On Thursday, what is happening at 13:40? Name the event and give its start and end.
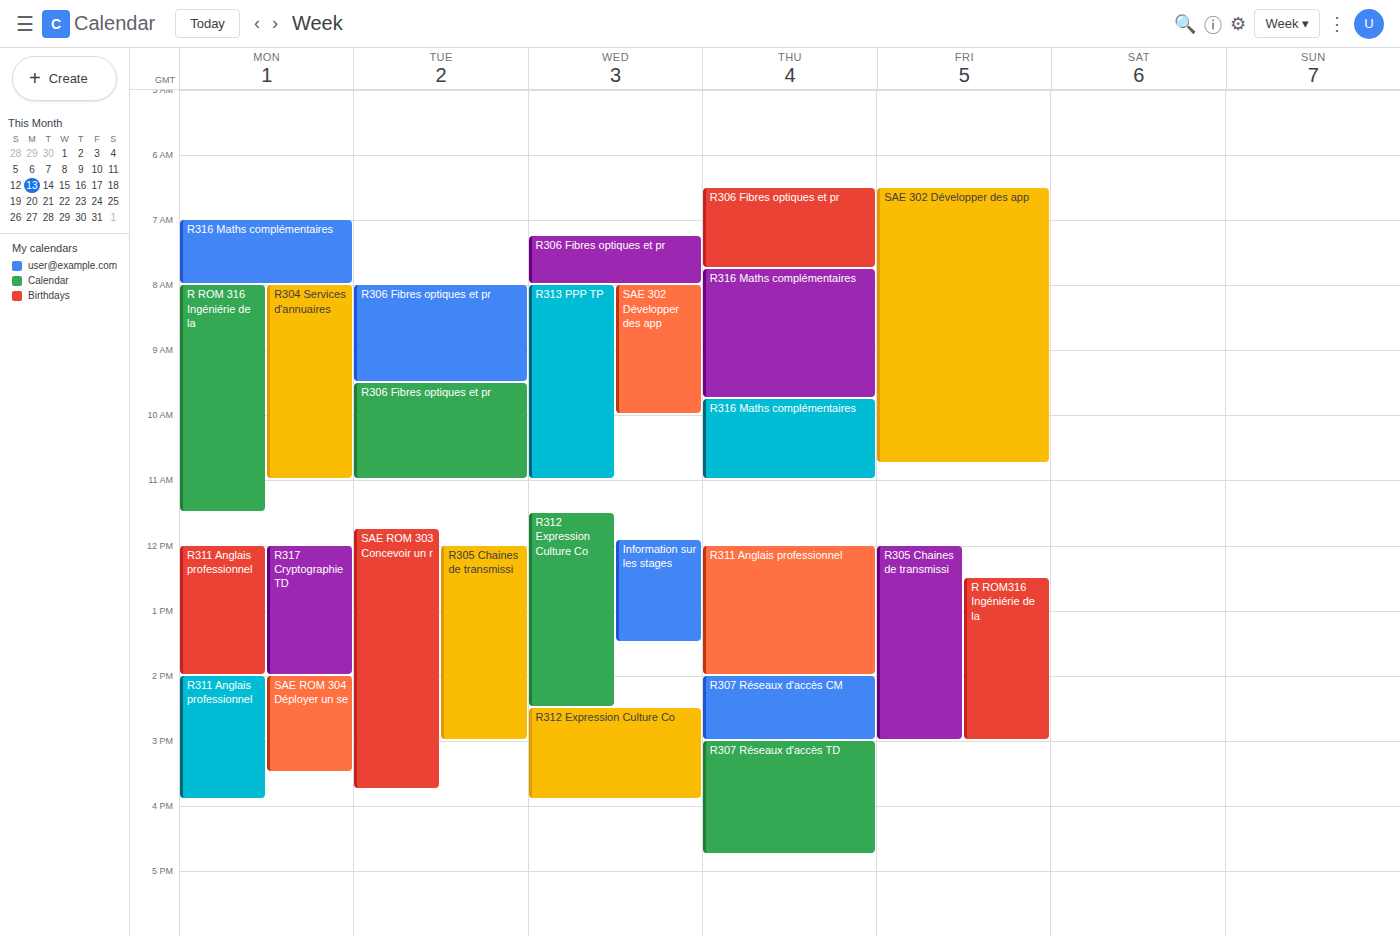
"R311 Anglais professionnel", 12:00 to 14:00